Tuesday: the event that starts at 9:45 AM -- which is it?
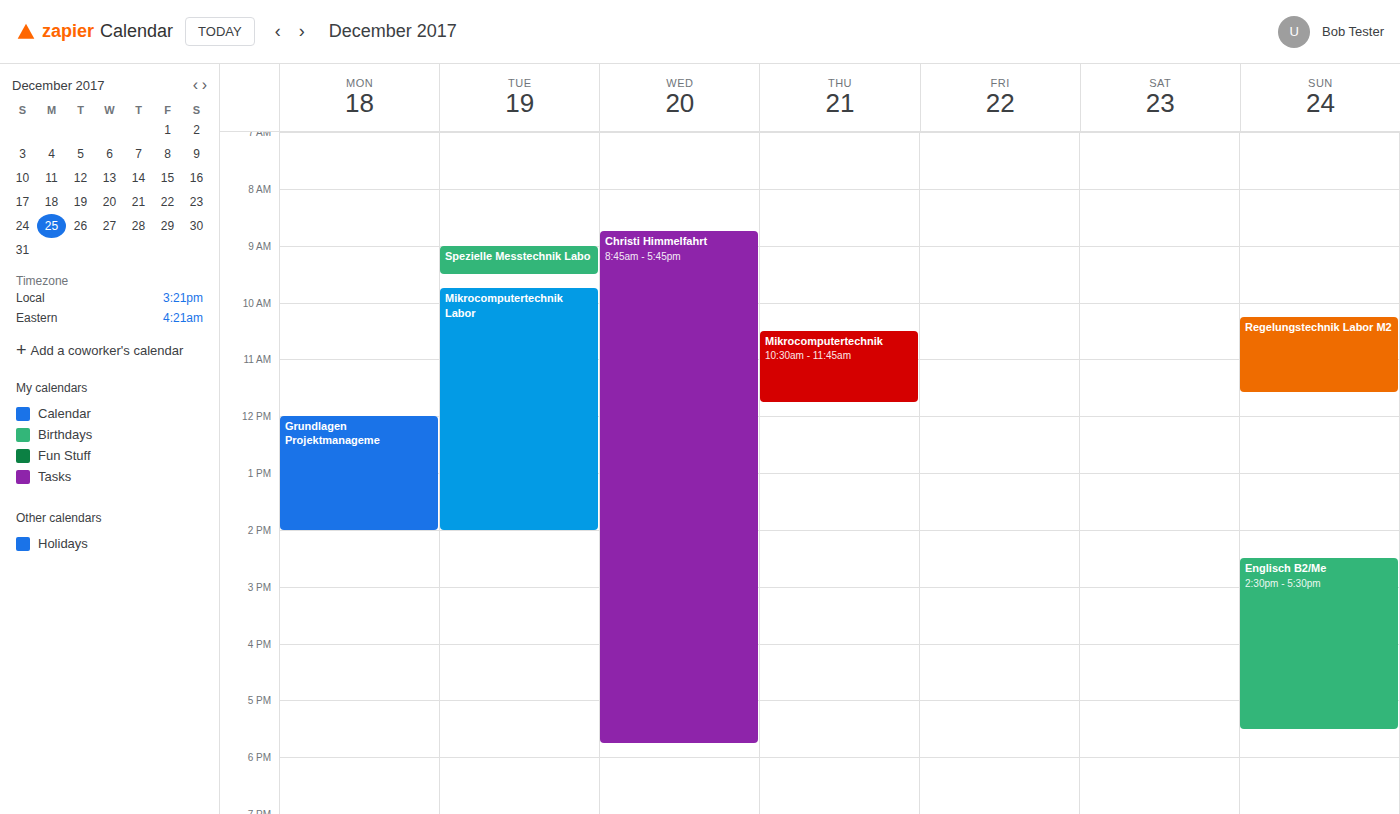
"Mikrocomputertechnik Labor"